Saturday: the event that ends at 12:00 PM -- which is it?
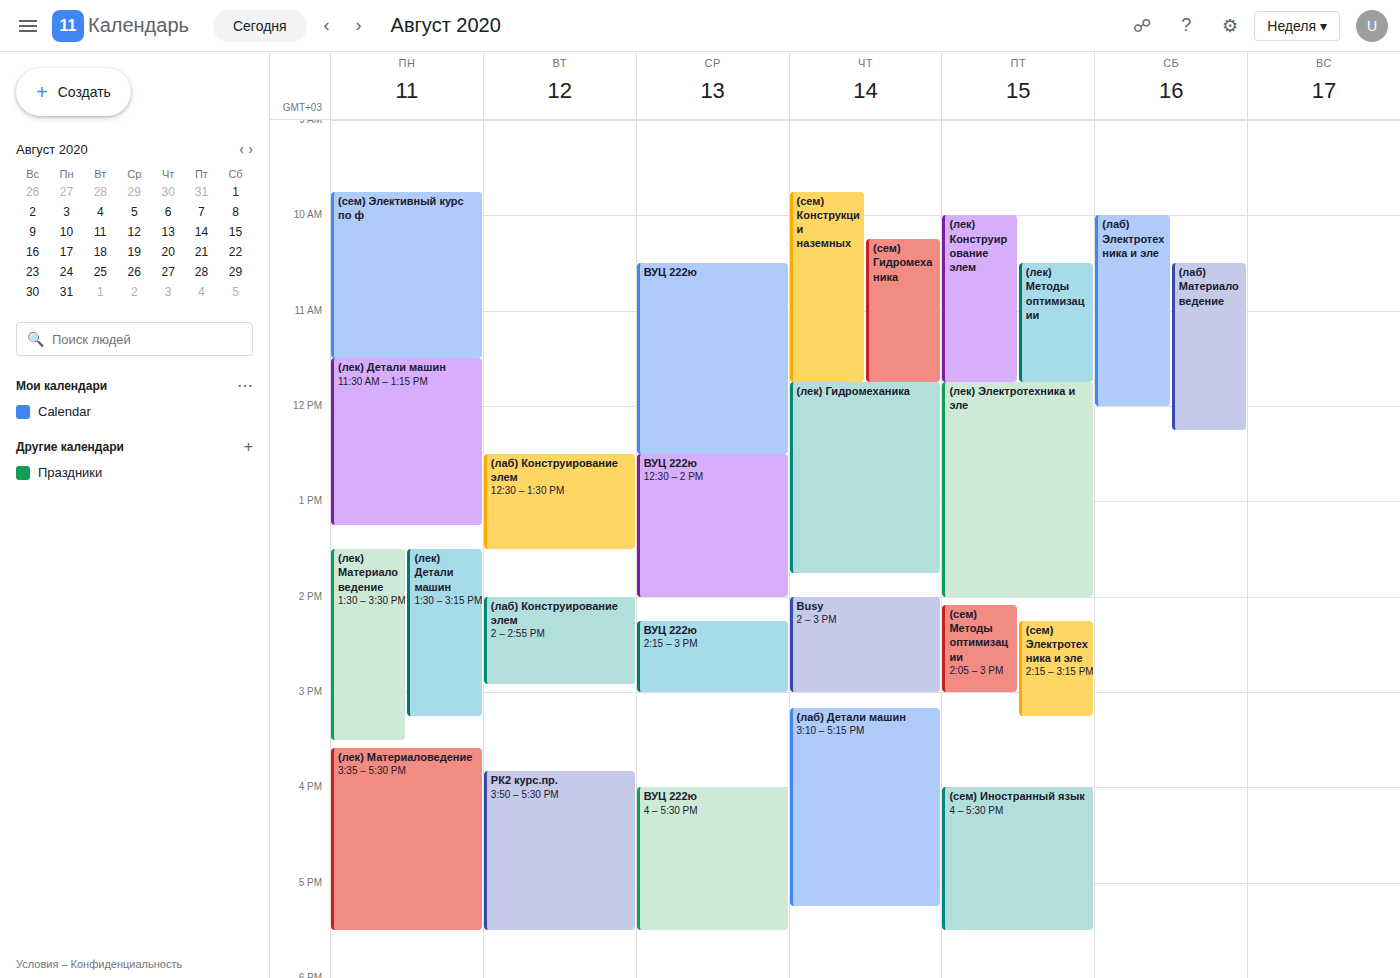
"(лаб) Электротехника и эле"